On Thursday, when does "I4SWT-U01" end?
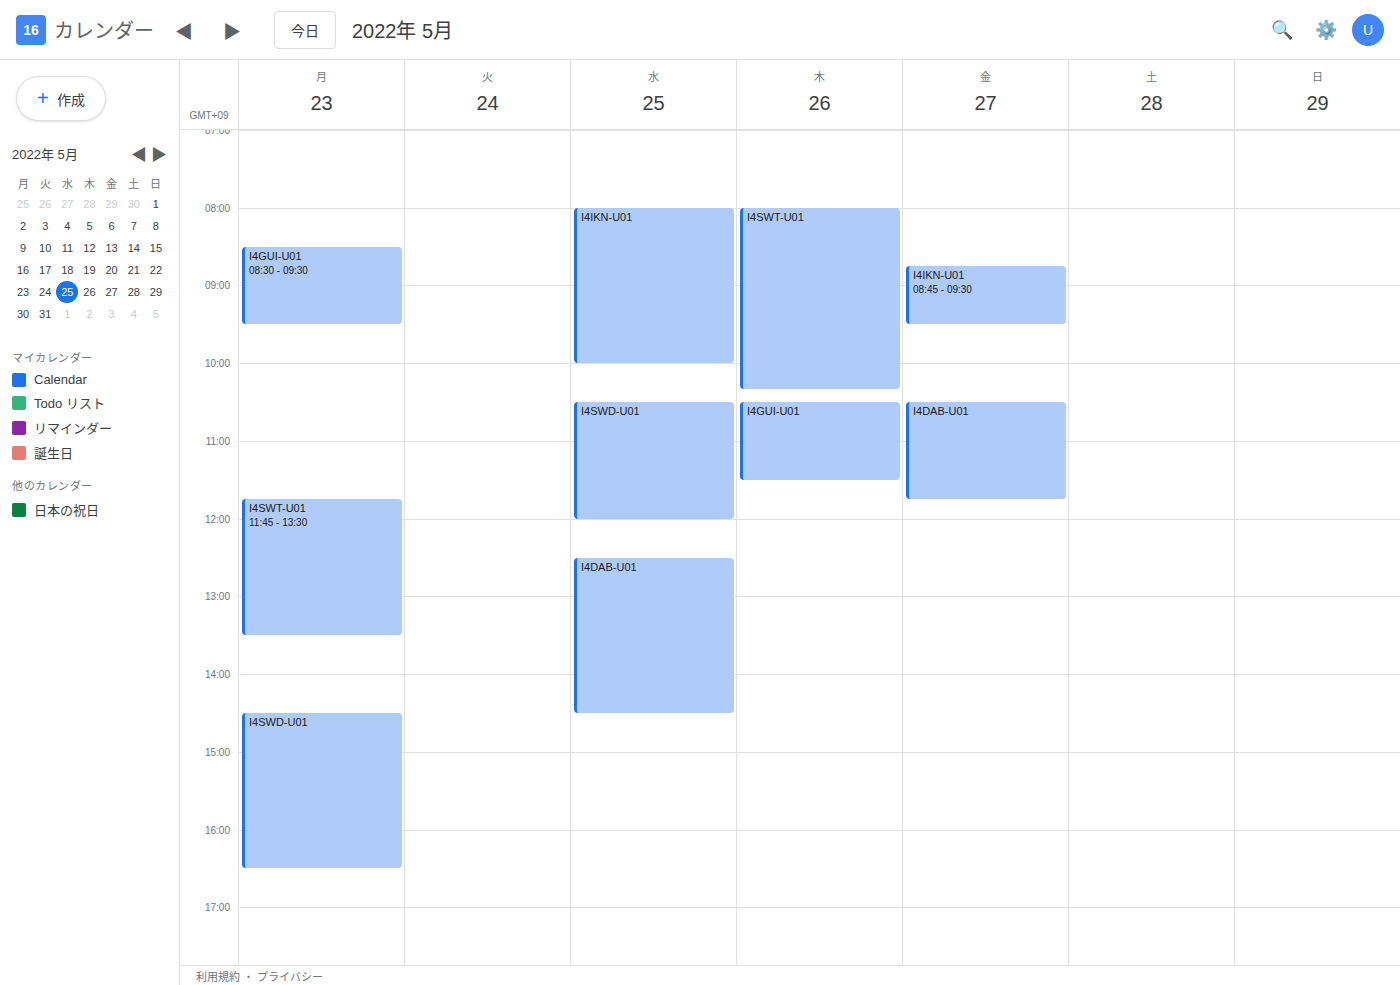
10:20 AM